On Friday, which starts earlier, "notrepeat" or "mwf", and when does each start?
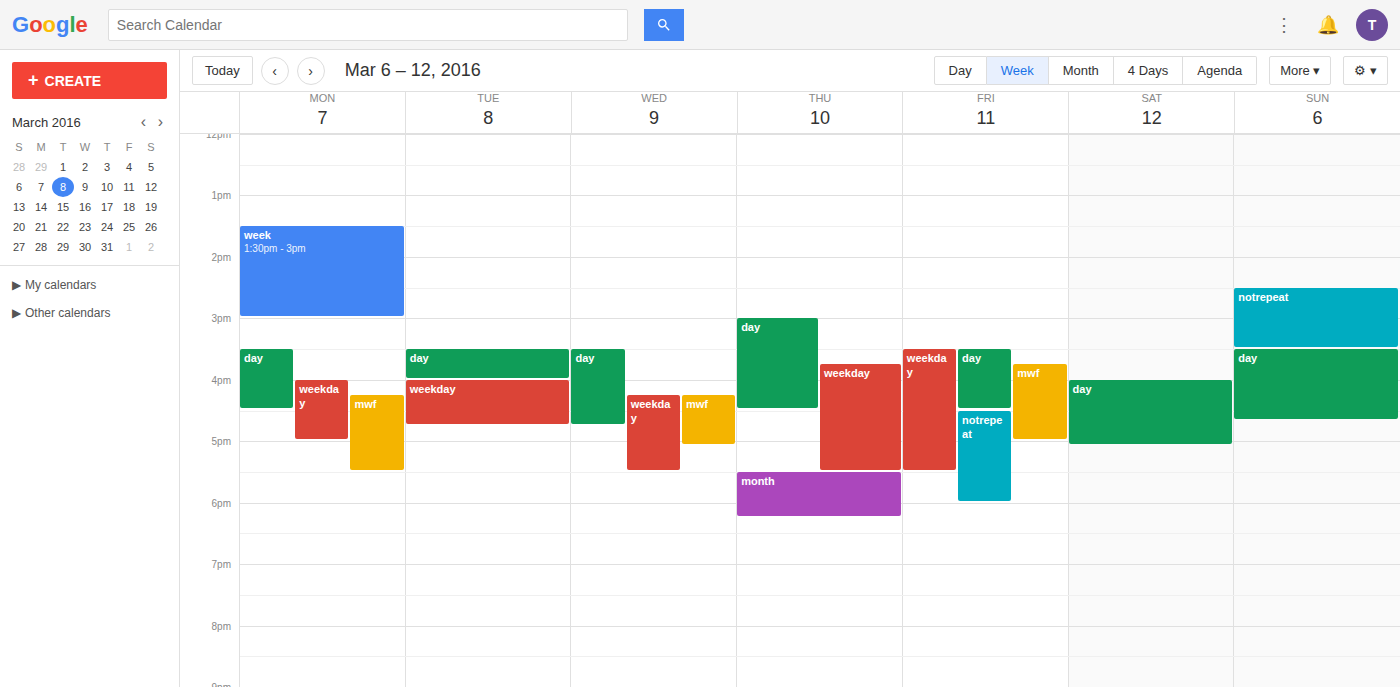
"mwf" 3:45 PM; "notrepeat" 4:30 PM.